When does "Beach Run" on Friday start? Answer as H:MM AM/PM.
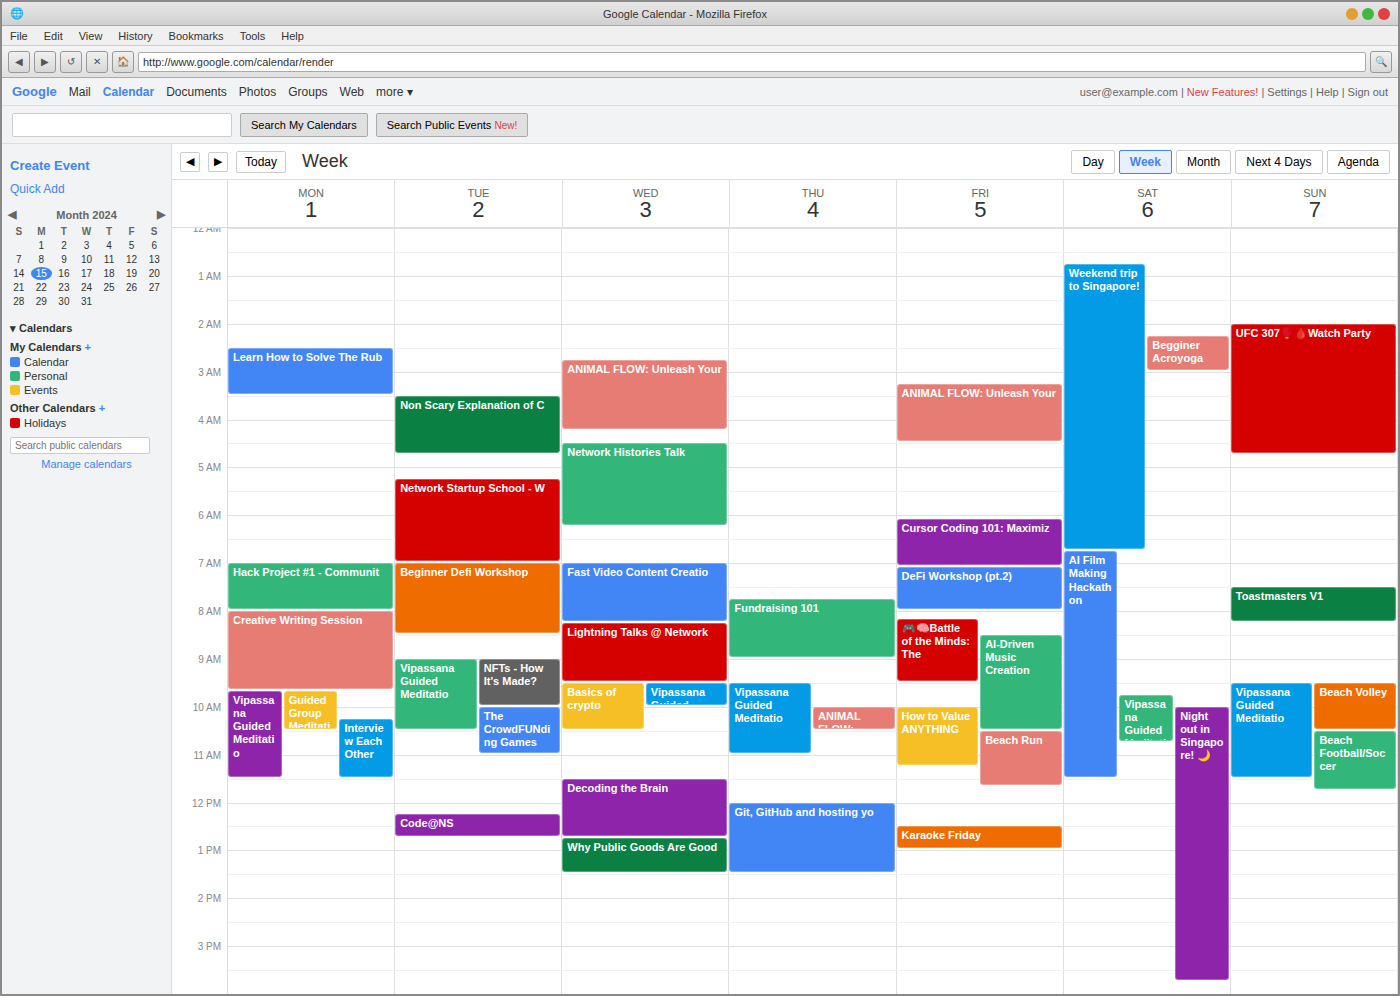
10:30 AM